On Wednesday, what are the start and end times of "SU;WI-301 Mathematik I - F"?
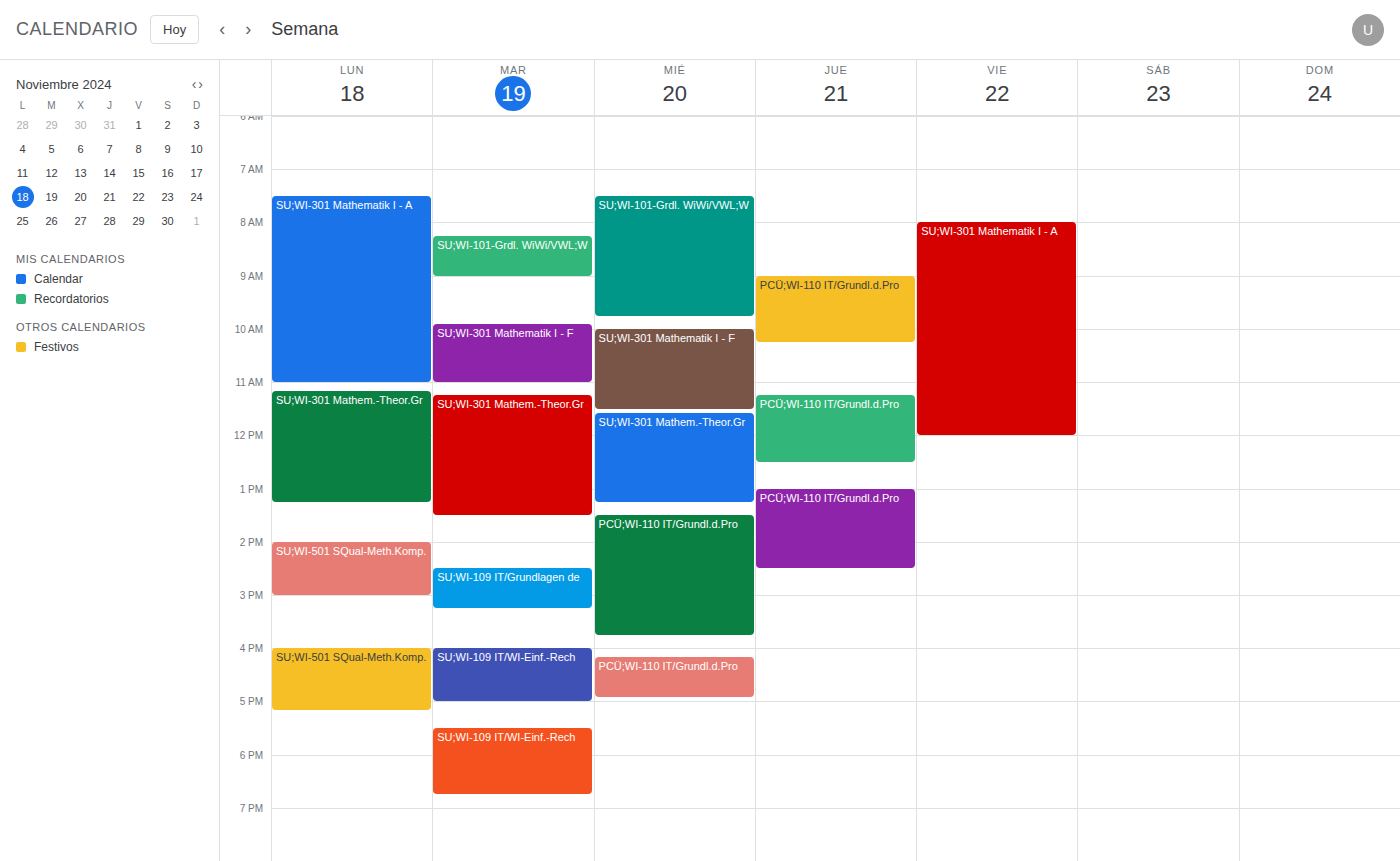
10:00 AM to 11:30 AM